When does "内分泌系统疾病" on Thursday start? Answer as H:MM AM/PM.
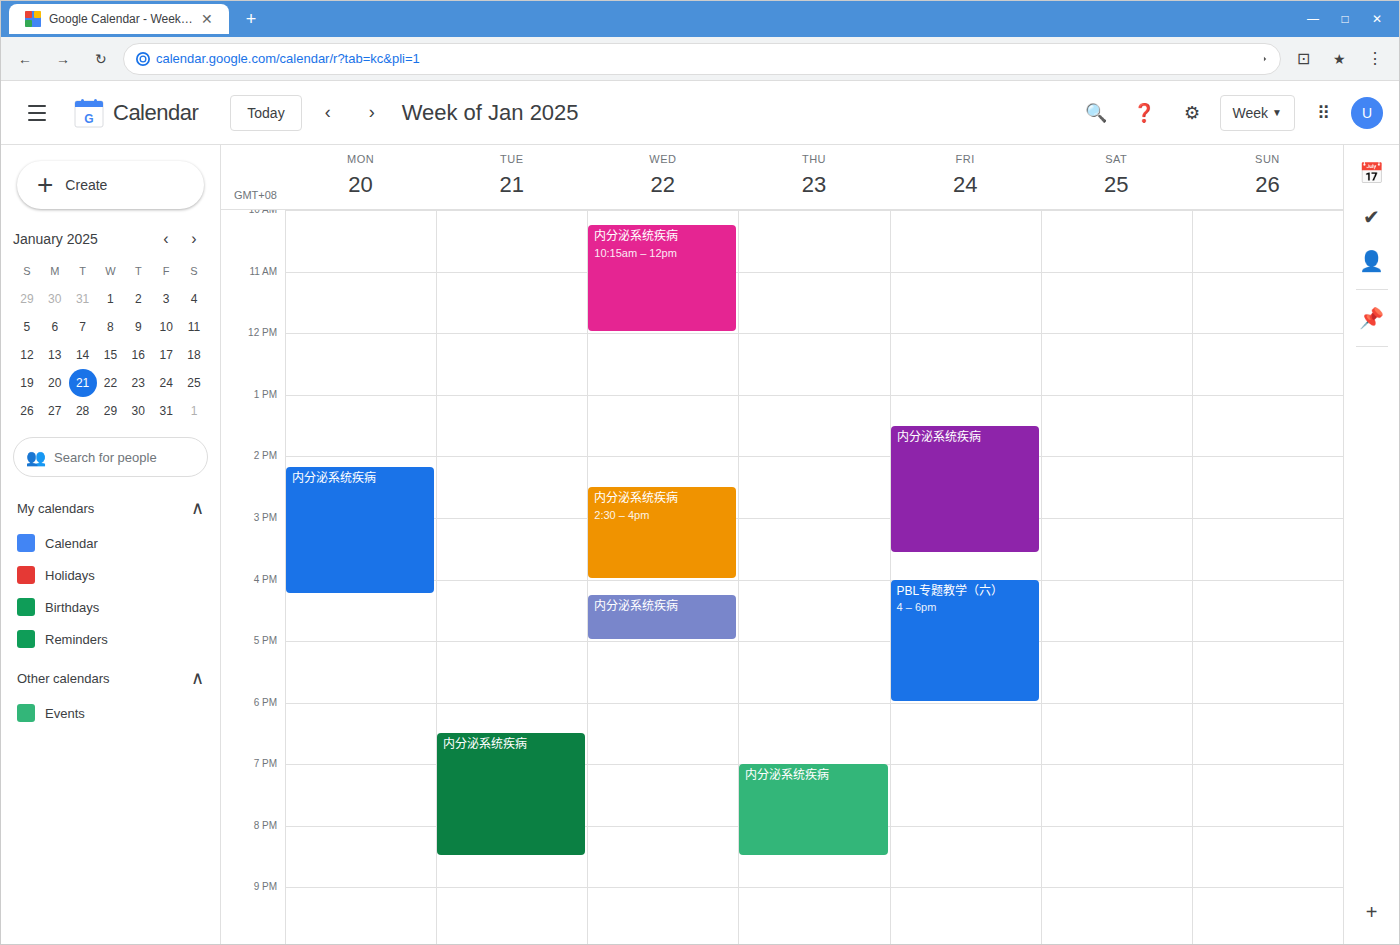
7:00 PM